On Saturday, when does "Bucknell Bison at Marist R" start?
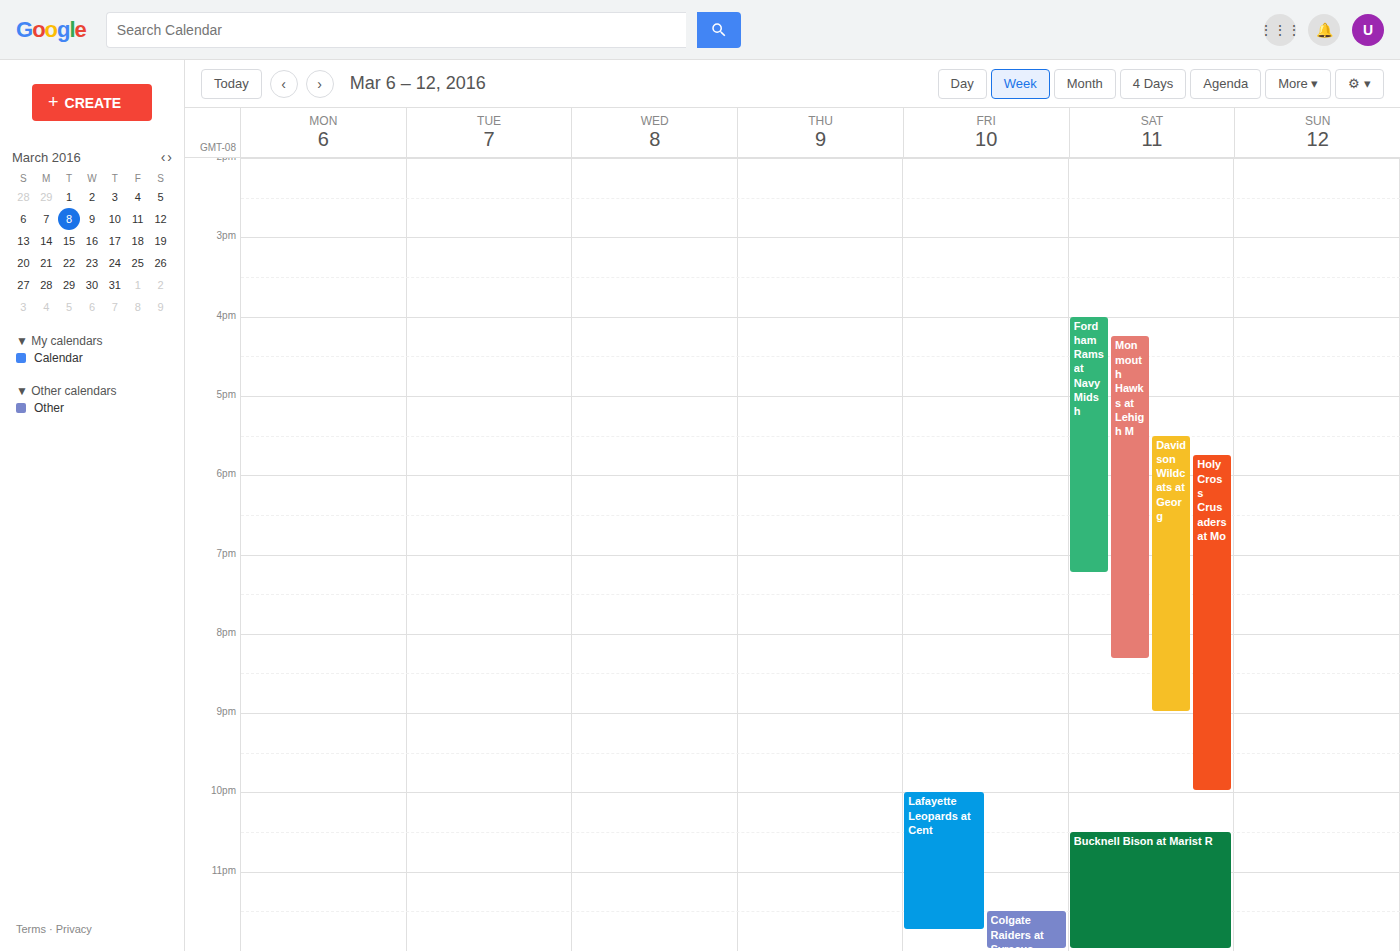
10:30 PM